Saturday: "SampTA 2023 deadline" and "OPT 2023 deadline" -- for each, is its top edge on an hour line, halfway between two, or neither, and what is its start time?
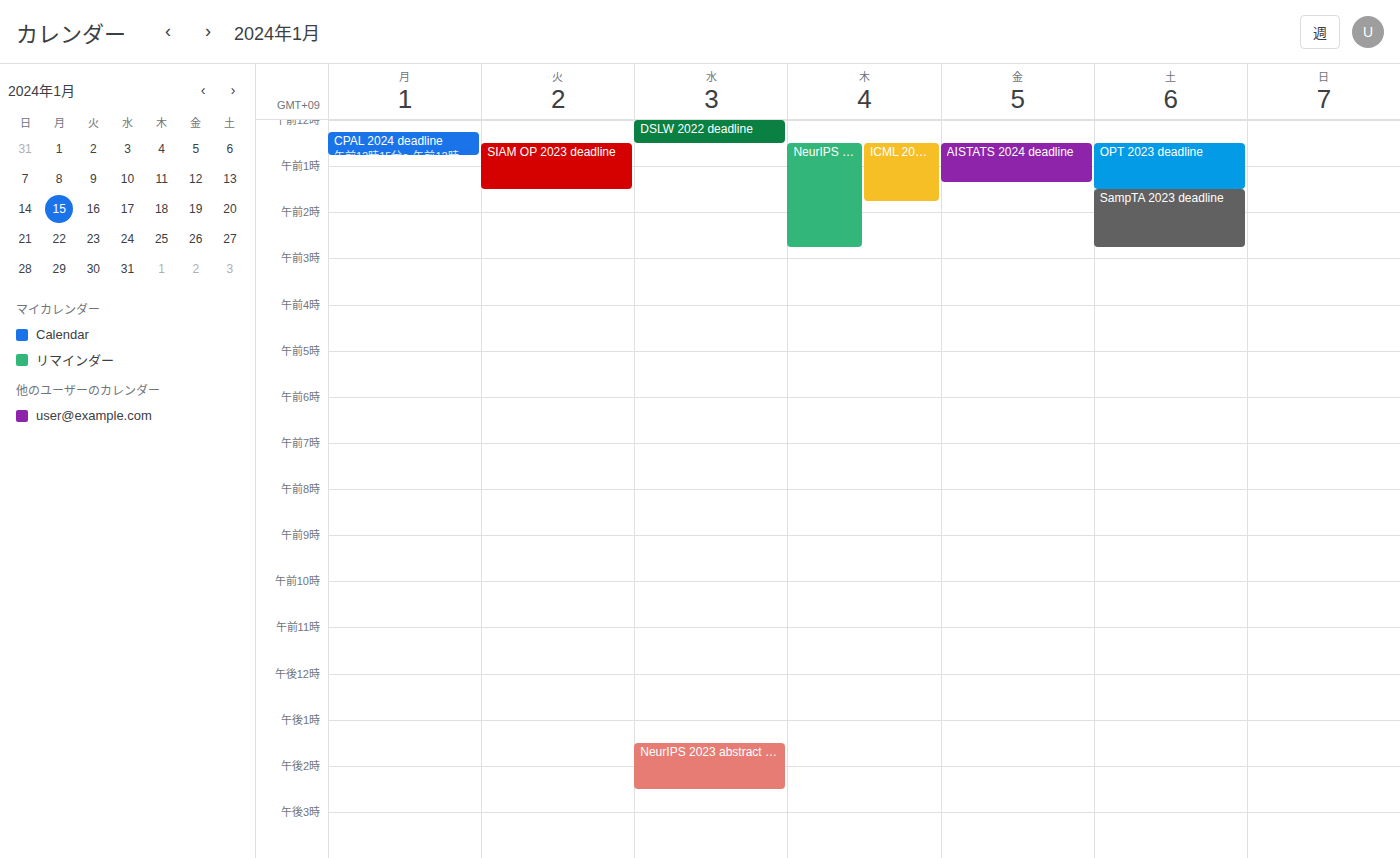
"SampTA 2023 deadline": 1:30 AM, halfway between the 1 AM and 2 AM lines. "OPT 2023 deadline": 12:30 AM, halfway between the 12 AM and 1 AM lines.